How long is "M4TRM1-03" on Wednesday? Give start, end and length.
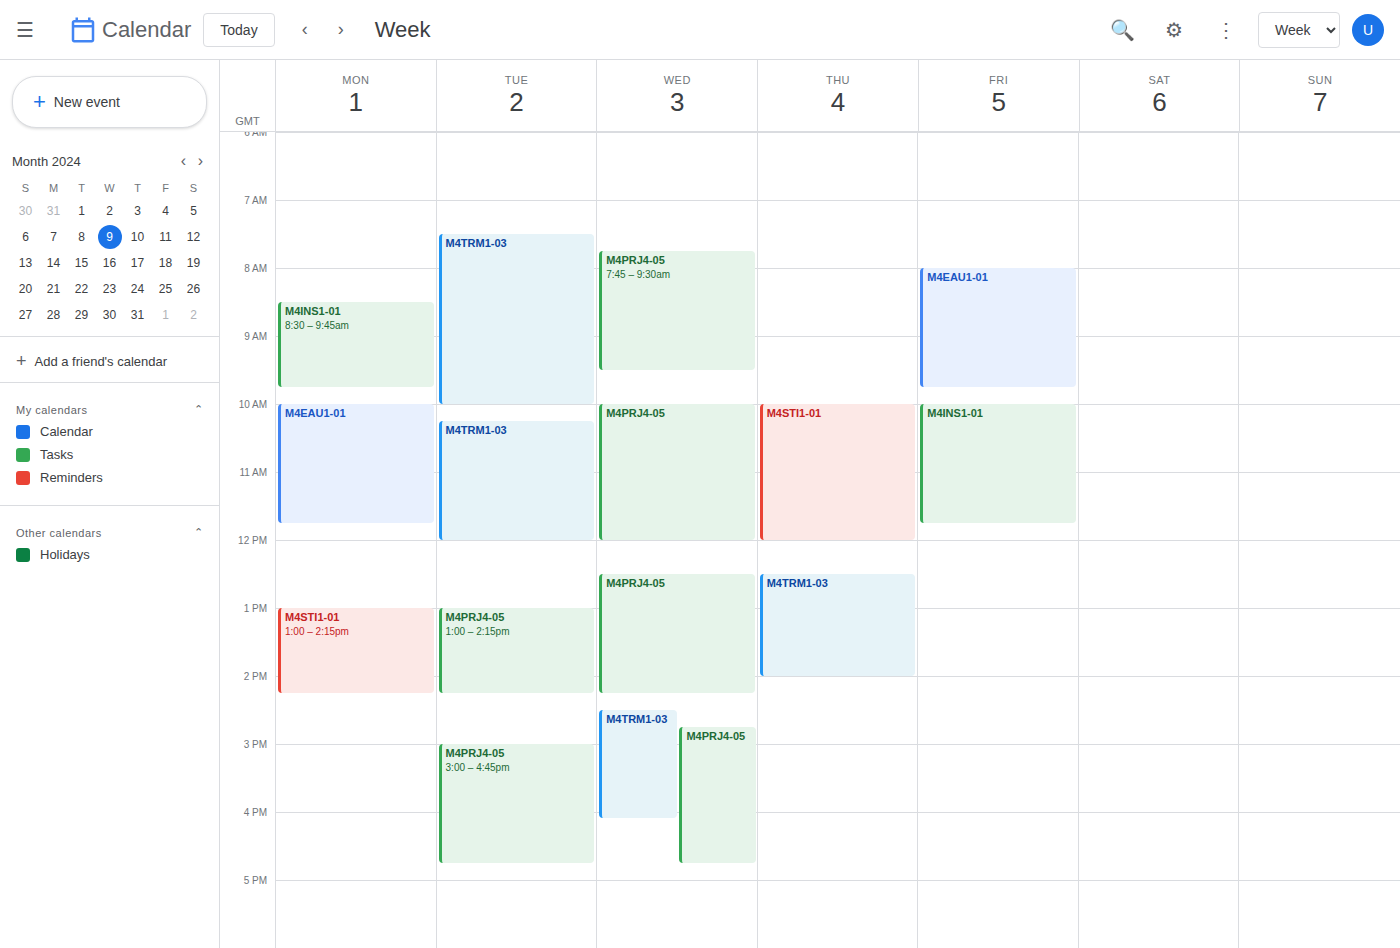
2:30 PM to 4:05 PM, 1 hour 35 minutes